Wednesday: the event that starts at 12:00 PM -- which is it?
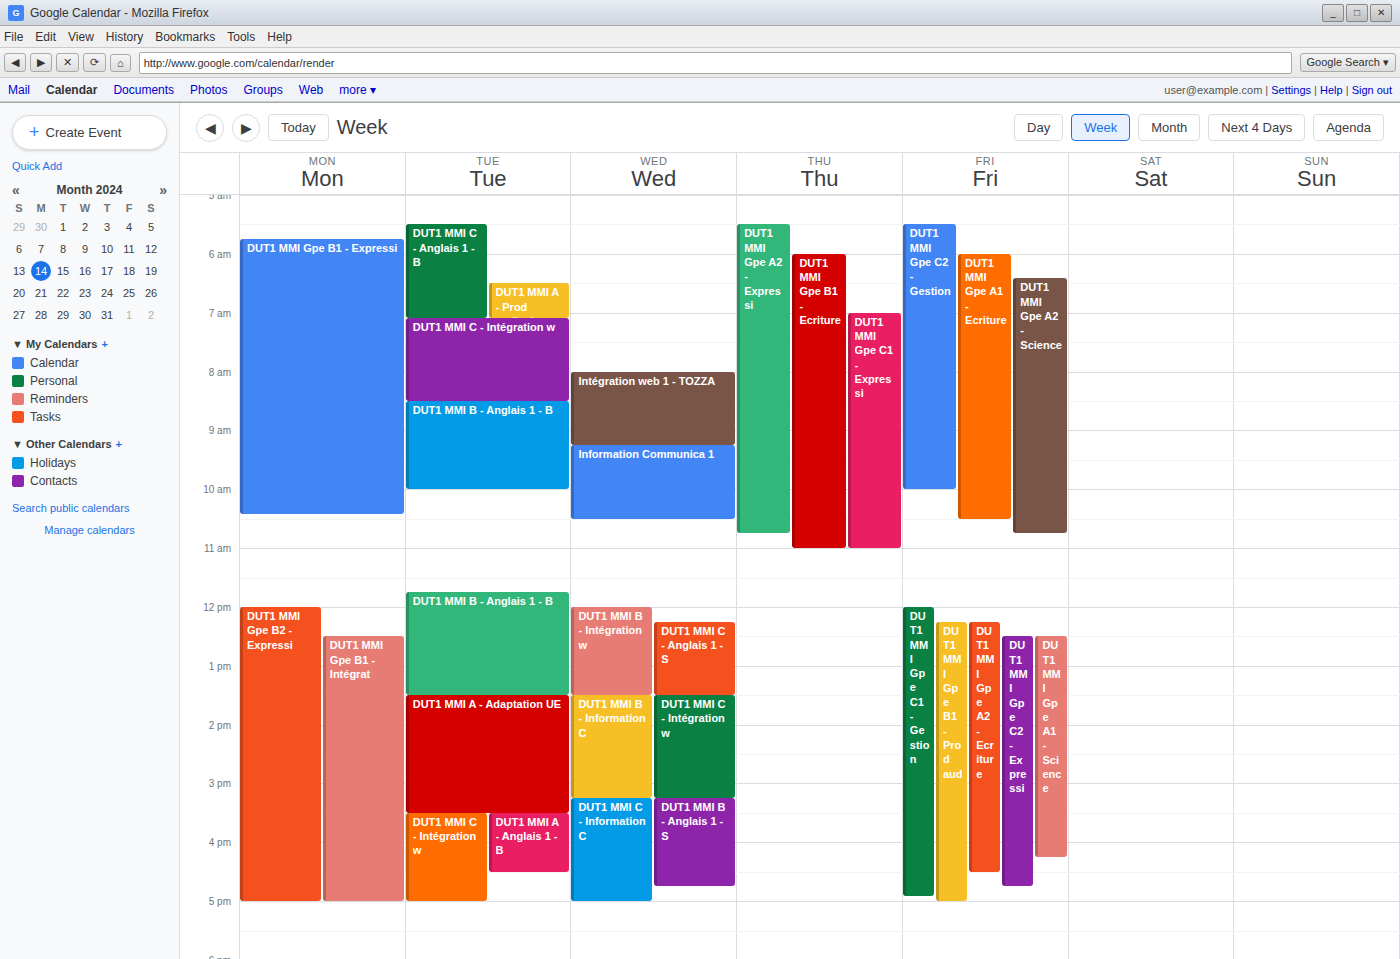
"DUT1 MMI B - Intégration w"